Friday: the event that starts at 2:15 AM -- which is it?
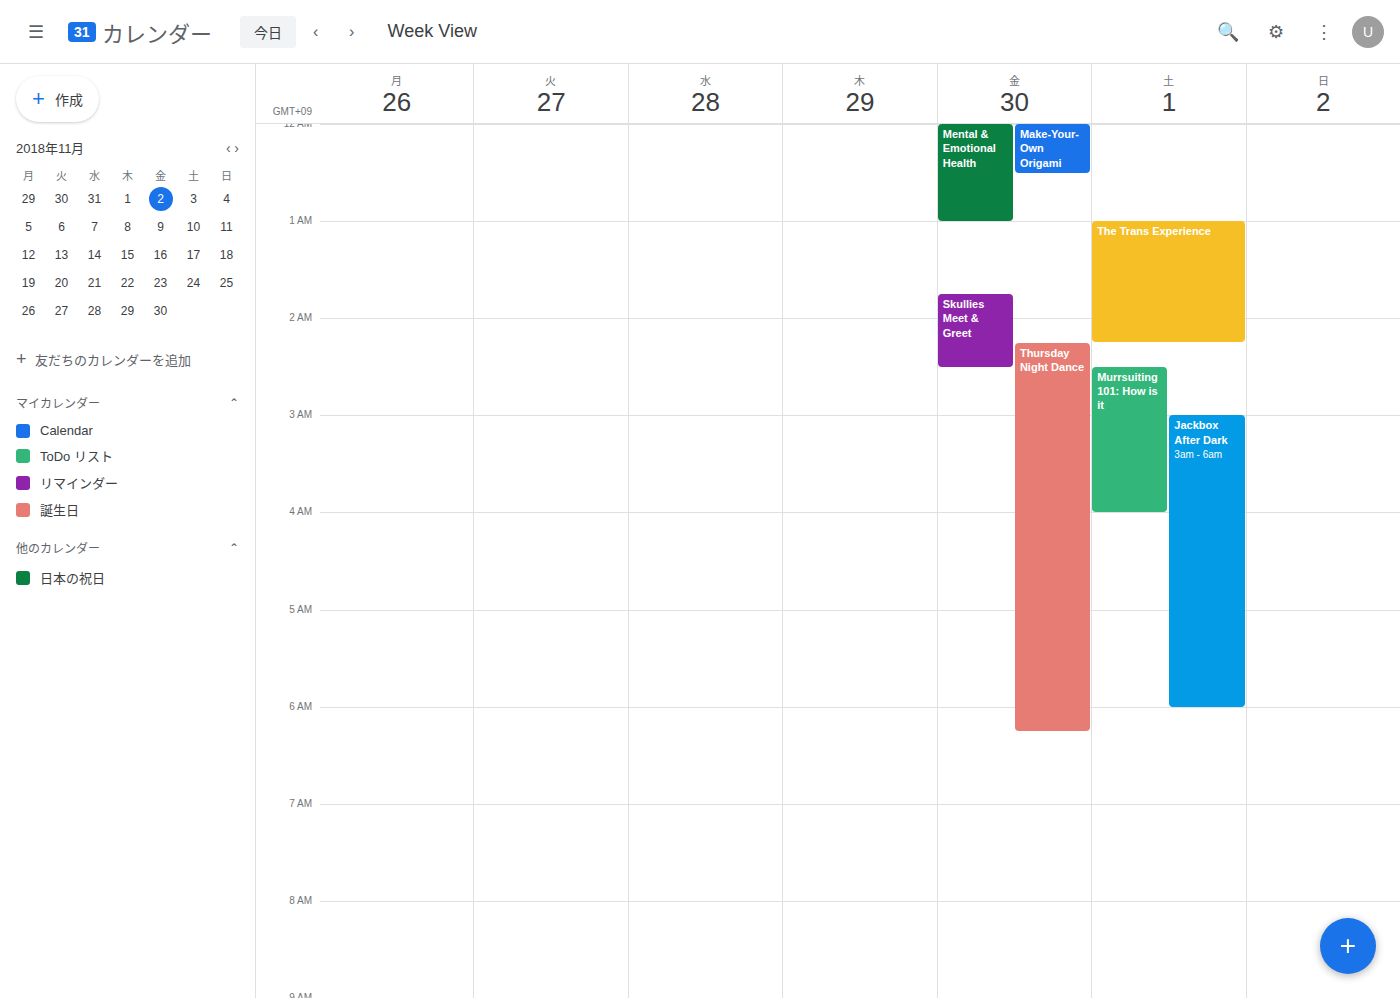
"Thursday Night Dance"